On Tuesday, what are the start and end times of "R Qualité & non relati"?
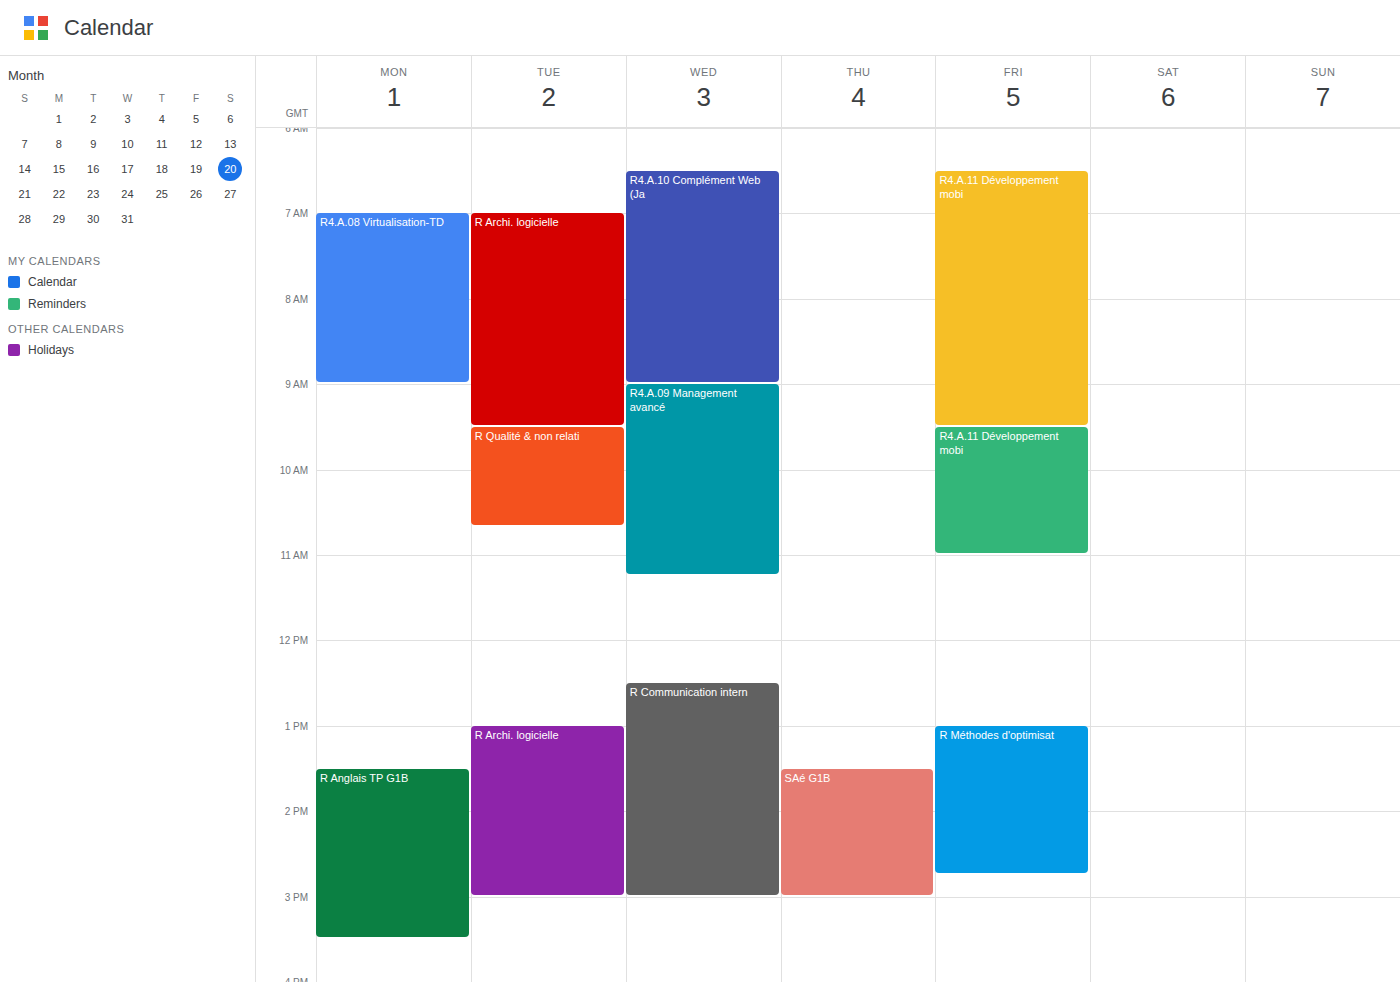
09:30 to 10:40